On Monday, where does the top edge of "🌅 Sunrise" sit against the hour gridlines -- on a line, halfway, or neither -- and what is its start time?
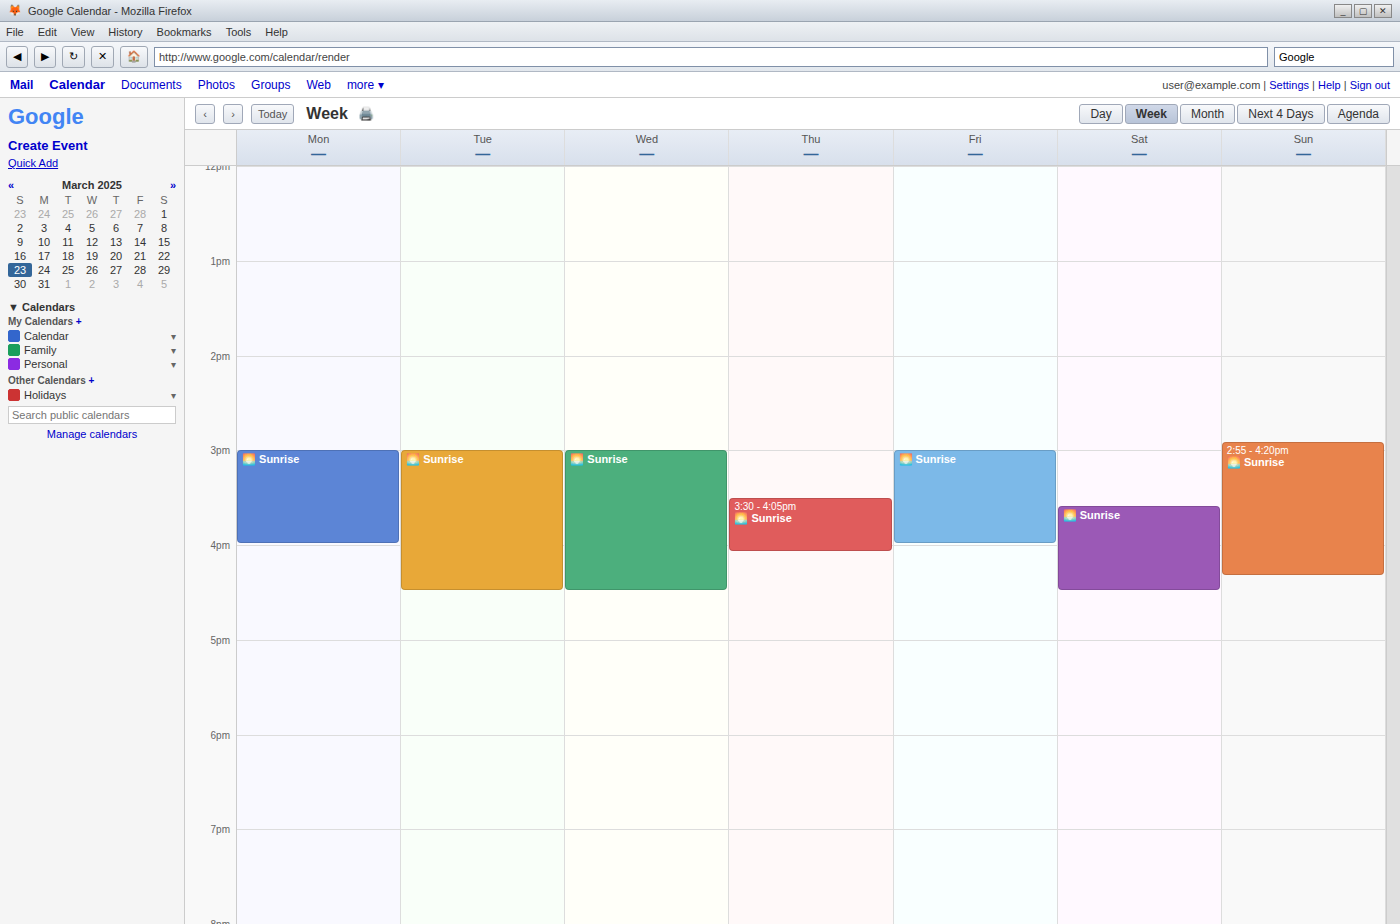
3:00 PM -- exactly on the 3 PM line.